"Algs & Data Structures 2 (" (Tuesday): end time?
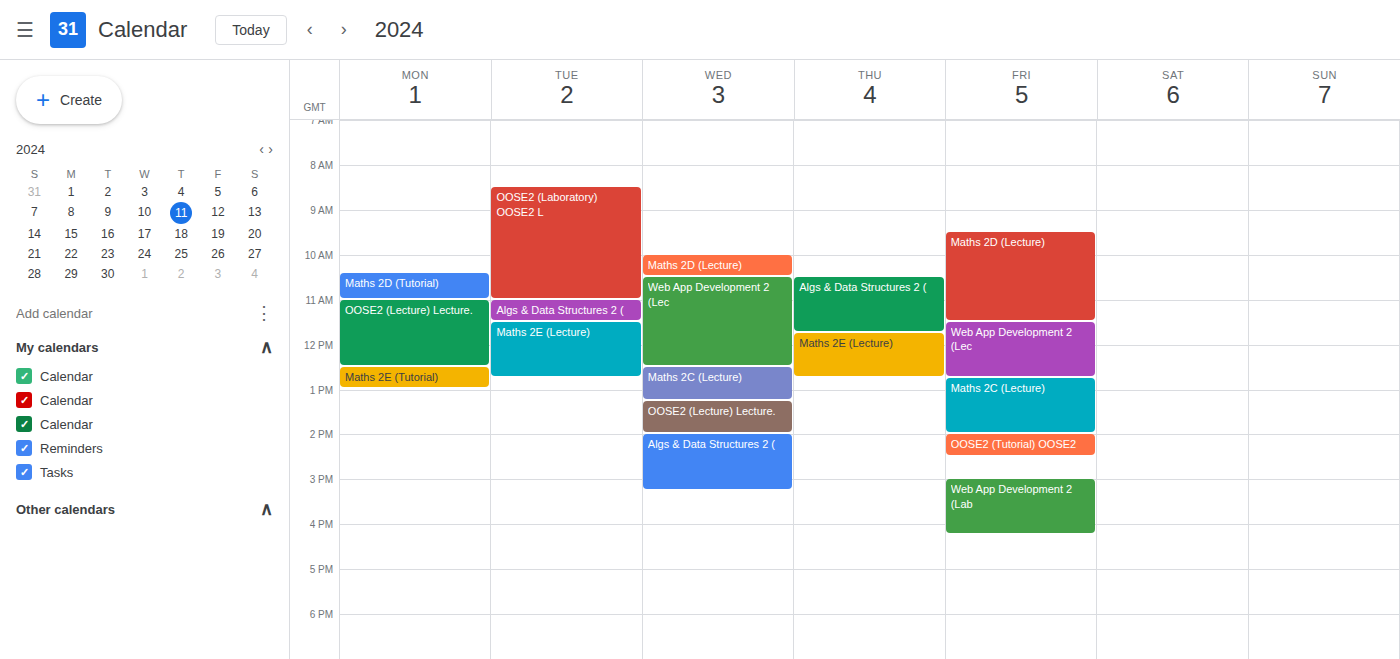
11:30 AM